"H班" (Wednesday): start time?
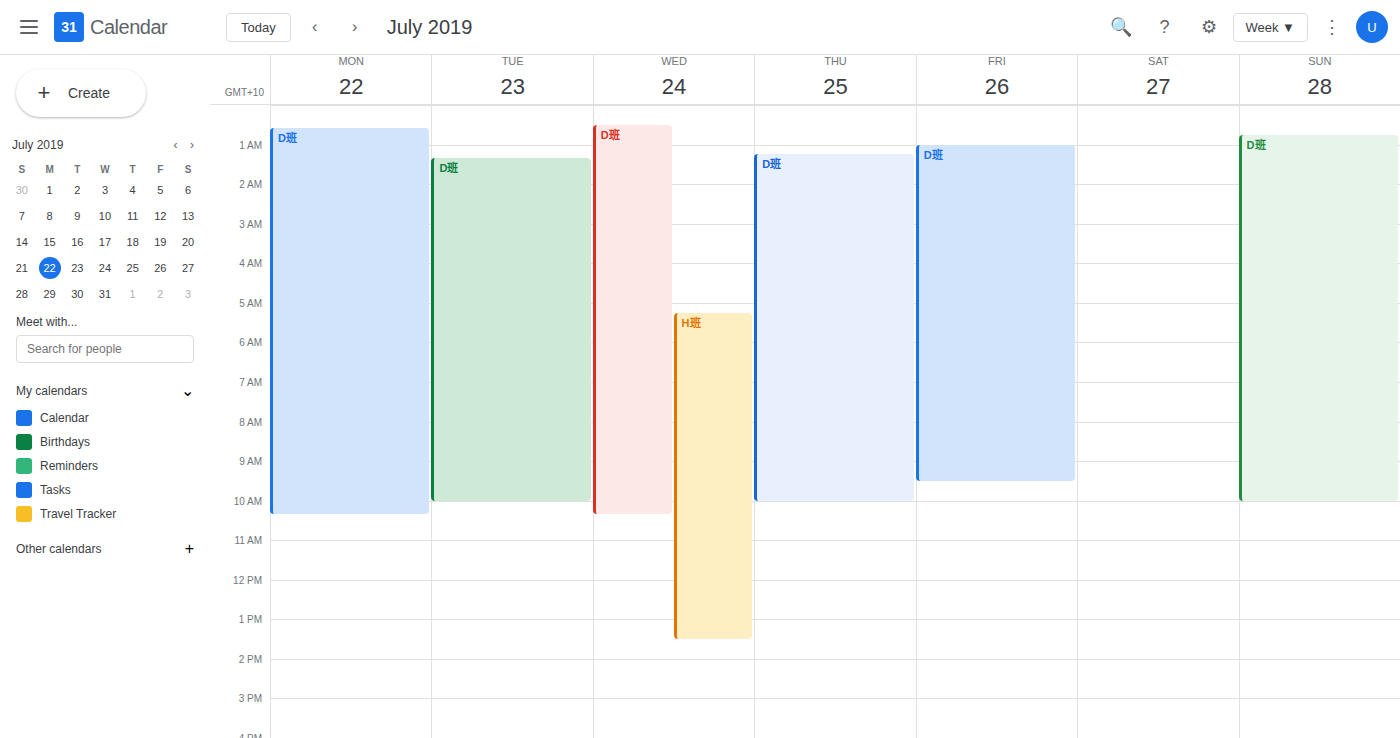
5:15 AM